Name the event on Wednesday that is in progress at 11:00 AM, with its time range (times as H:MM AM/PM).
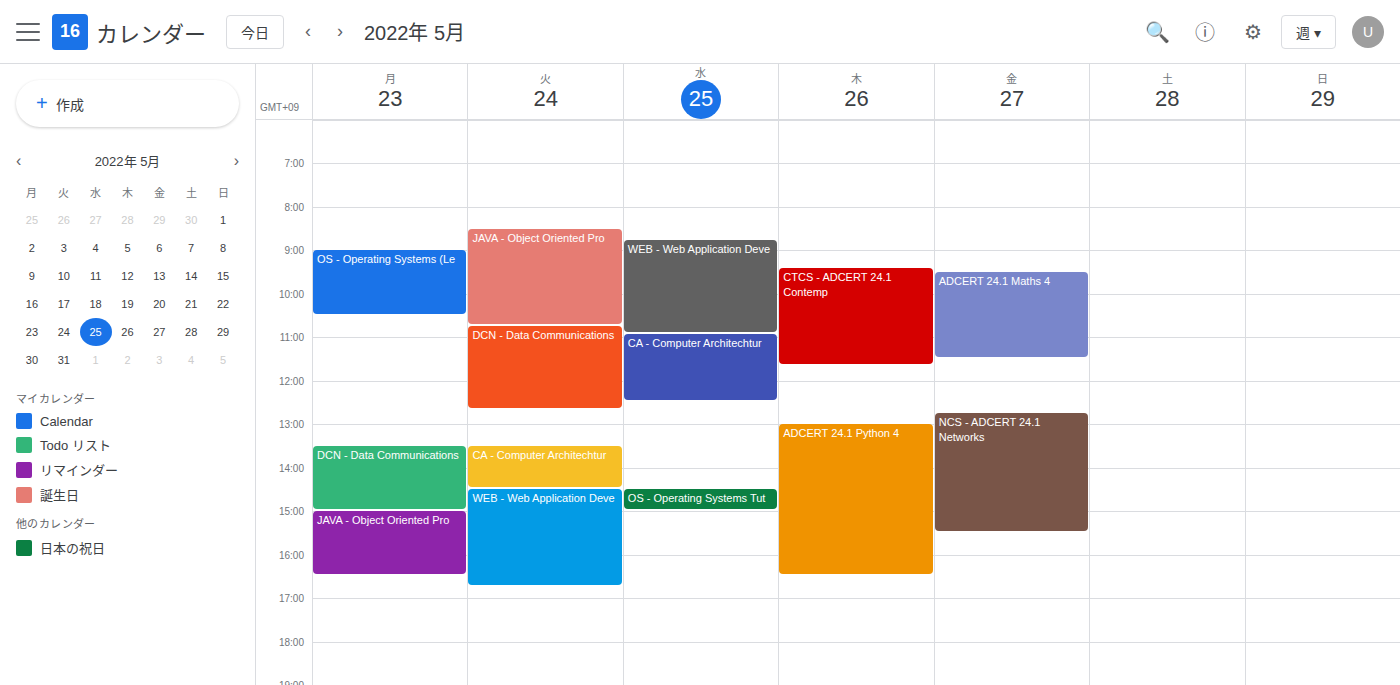
"CA - Computer Architechtur", 10:55 AM to 12:30 PM